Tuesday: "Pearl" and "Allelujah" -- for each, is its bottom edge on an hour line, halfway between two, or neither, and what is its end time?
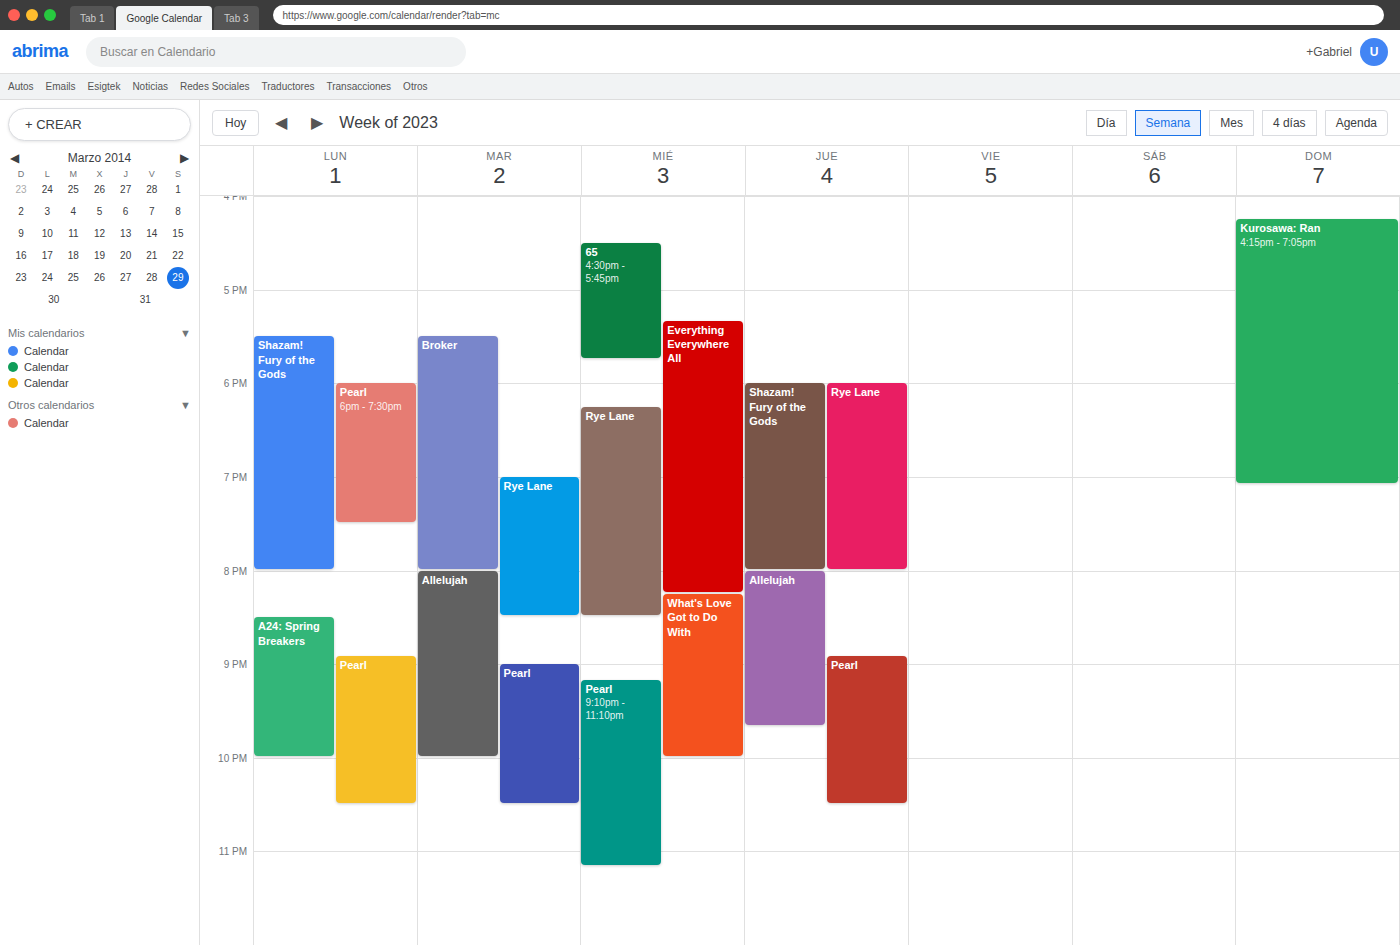
"Pearl": 22:30, halfway between the 22:00 and 23:00 lines. "Allelujah": 22:00, exactly on the 22:00 line.